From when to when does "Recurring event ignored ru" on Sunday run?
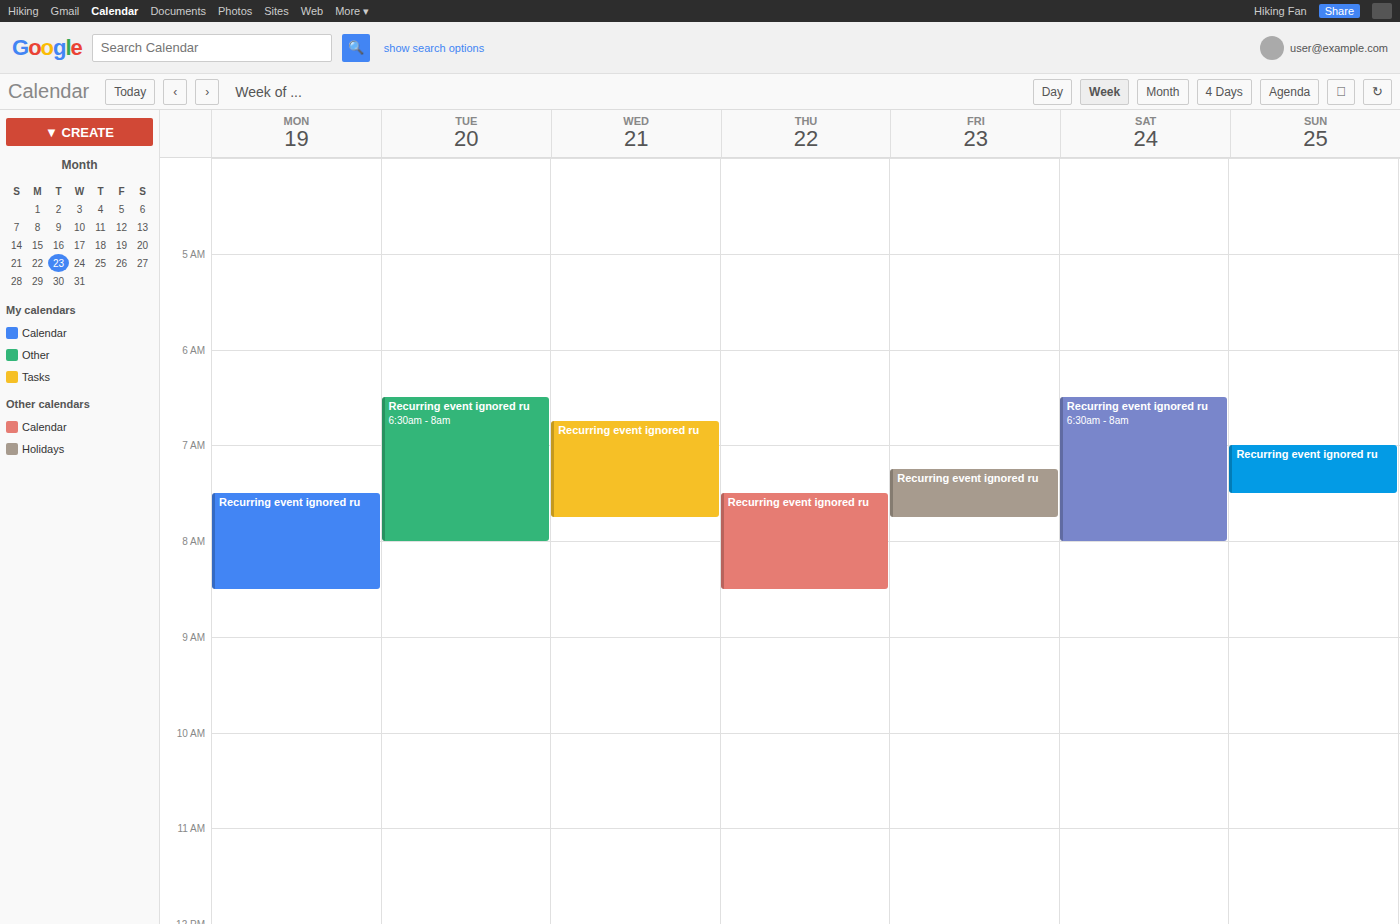
7:00 AM to 7:30 AM